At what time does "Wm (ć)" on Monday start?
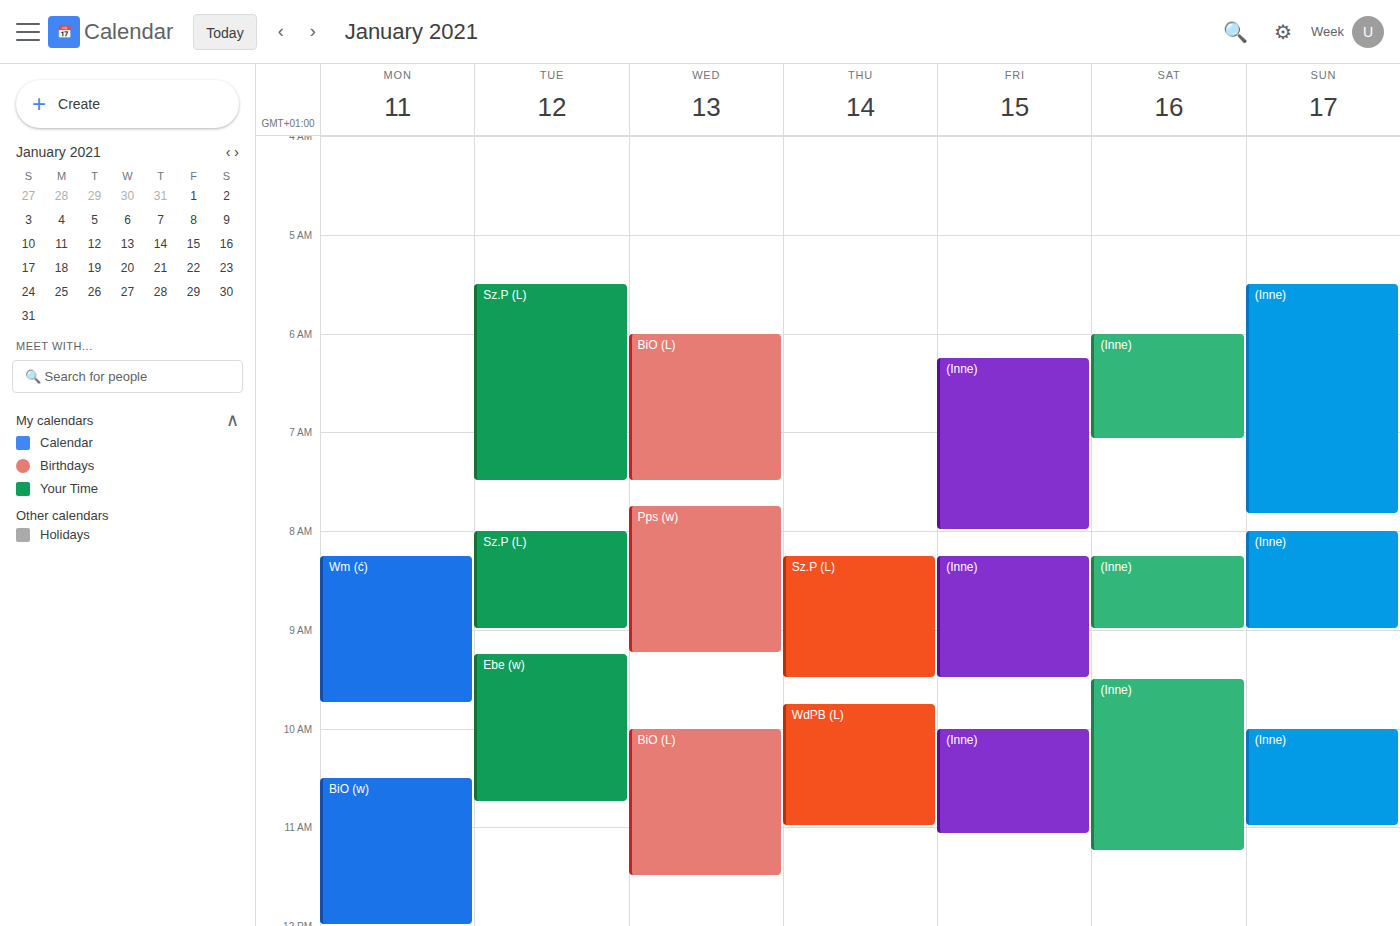
8:15 AM